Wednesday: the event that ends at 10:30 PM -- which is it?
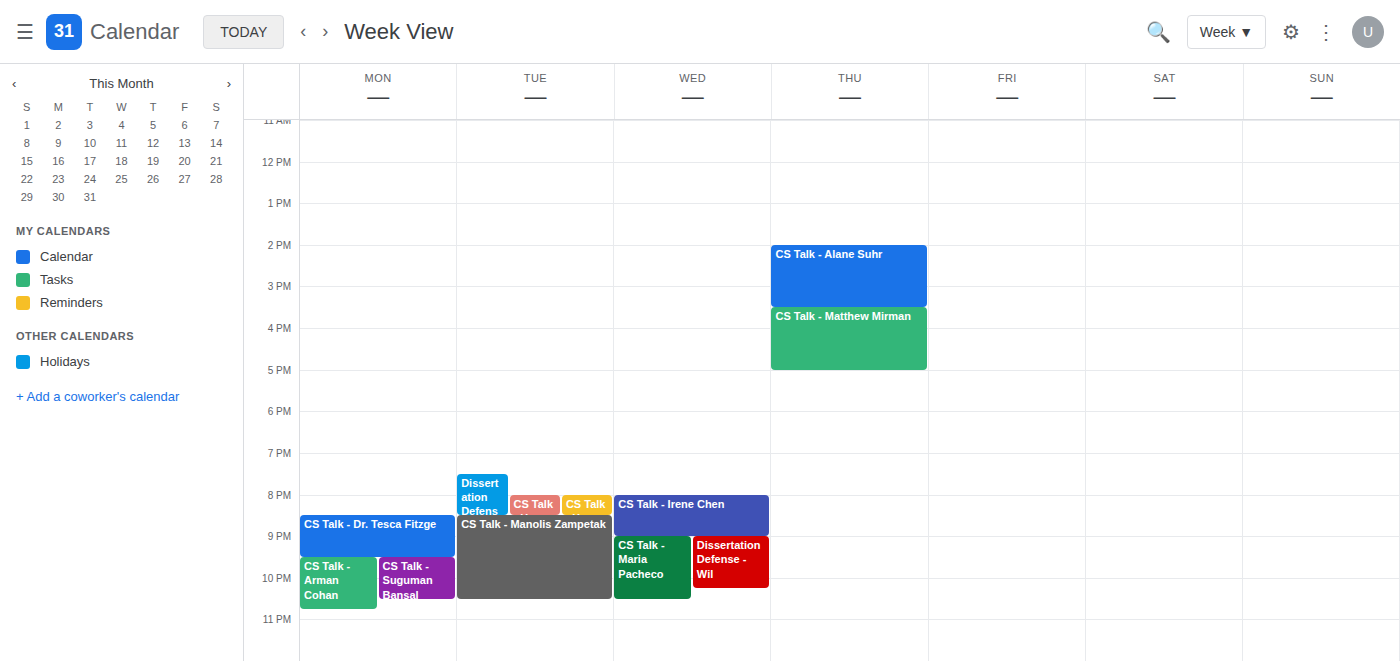
"CS Talk - Maria Pacheco"